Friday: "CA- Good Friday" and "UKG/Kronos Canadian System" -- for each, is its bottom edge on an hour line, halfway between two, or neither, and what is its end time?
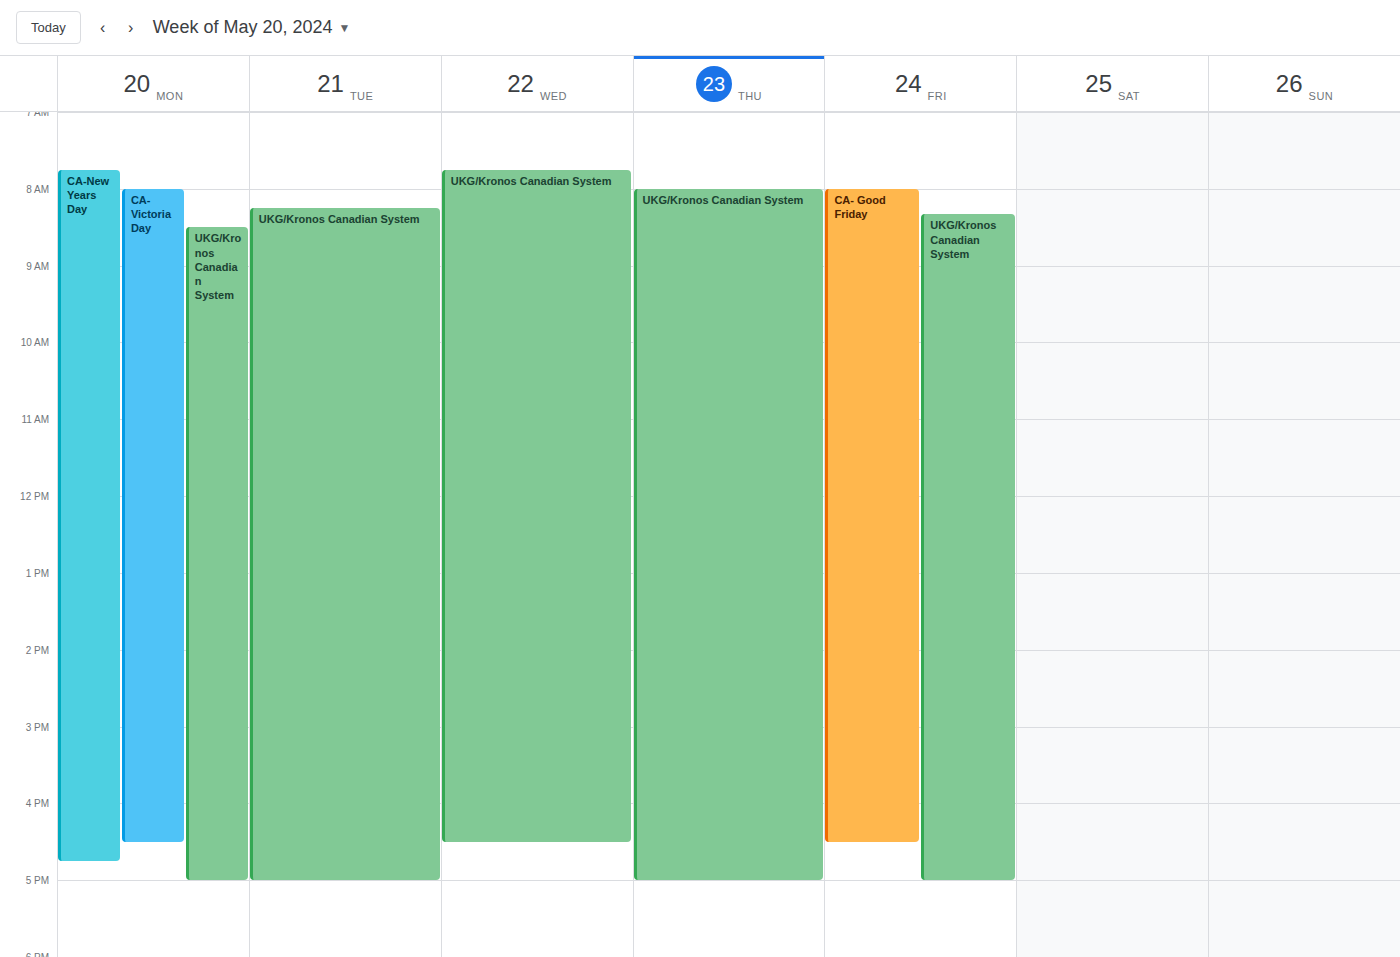
"CA- Good Friday": 4:30 PM, halfway between the 4 PM and 5 PM lines. "UKG/Kronos Canadian System": 5:00 PM, exactly on the 5 PM line.